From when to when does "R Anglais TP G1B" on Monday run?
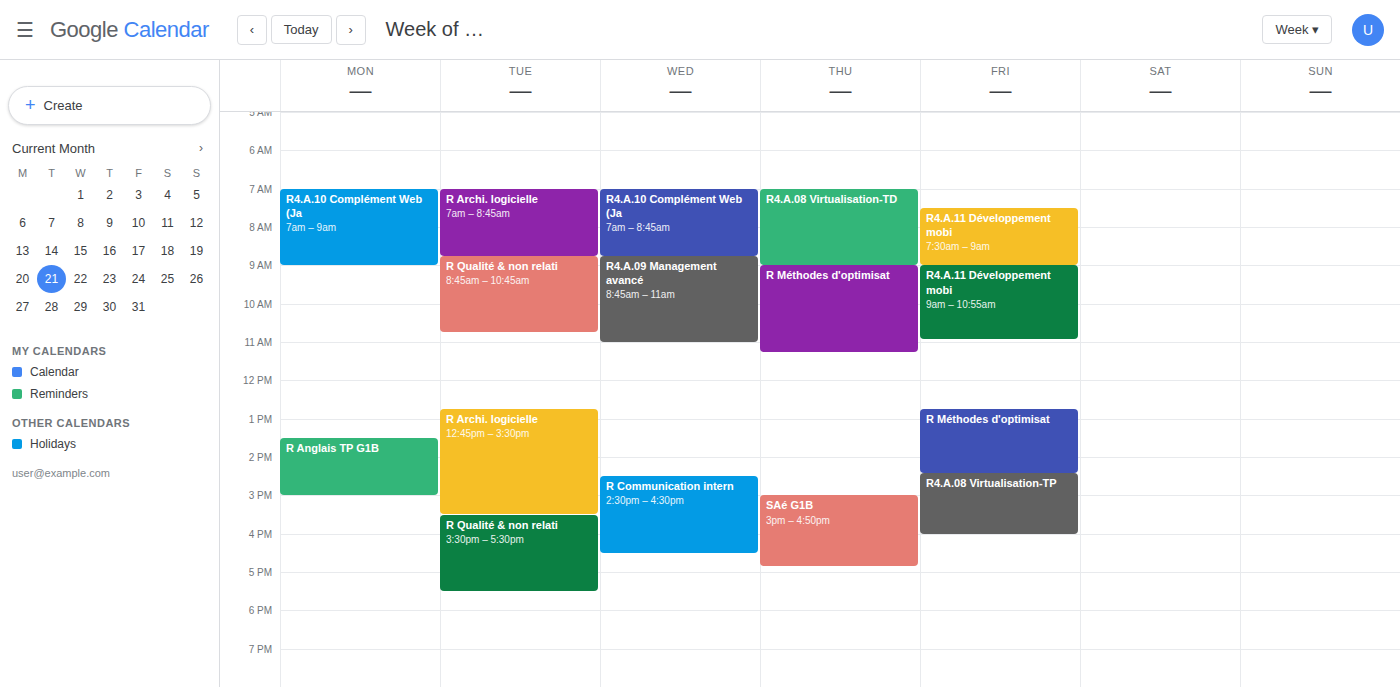
1:30 PM to 3:00 PM